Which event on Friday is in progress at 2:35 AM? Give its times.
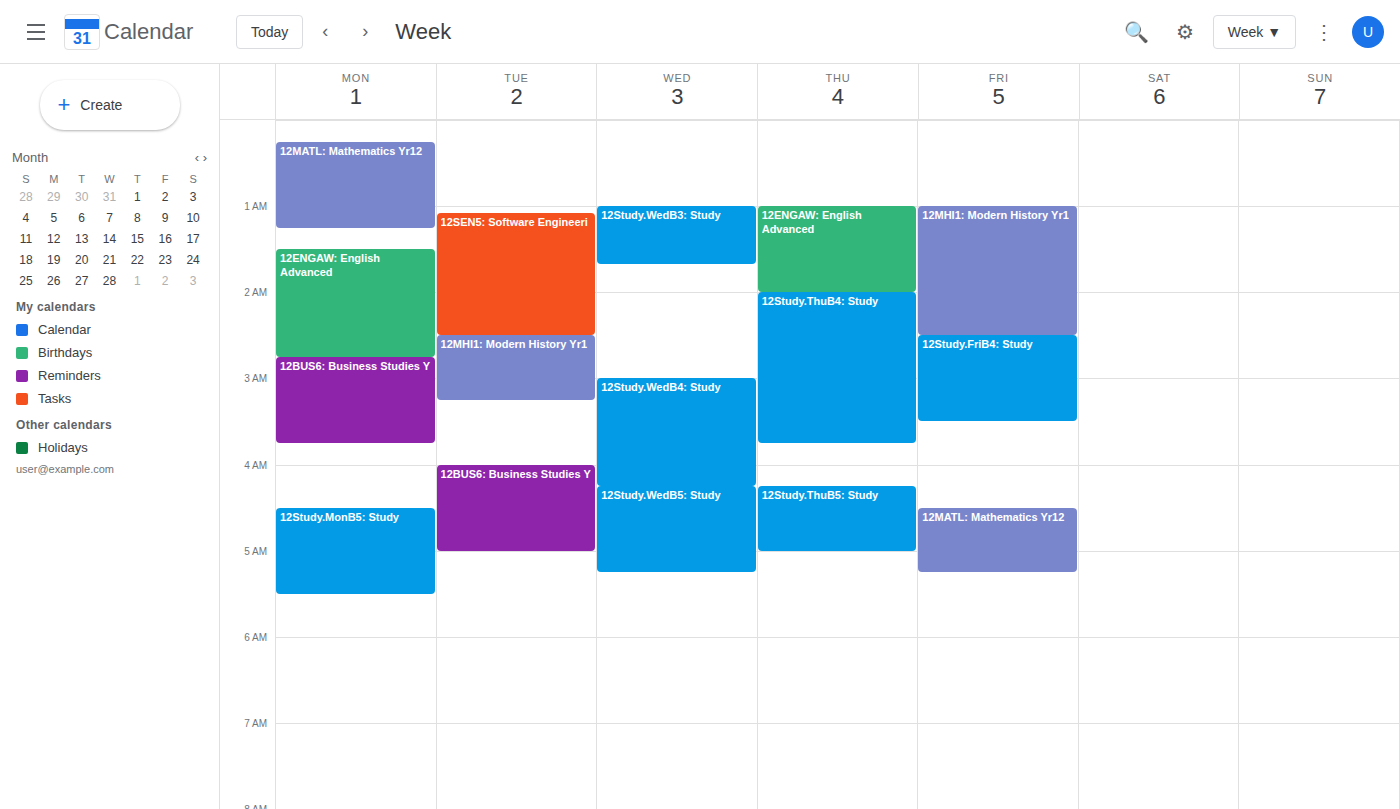
"12Study.FriB4: Study", 2:30 AM to 3:30 AM